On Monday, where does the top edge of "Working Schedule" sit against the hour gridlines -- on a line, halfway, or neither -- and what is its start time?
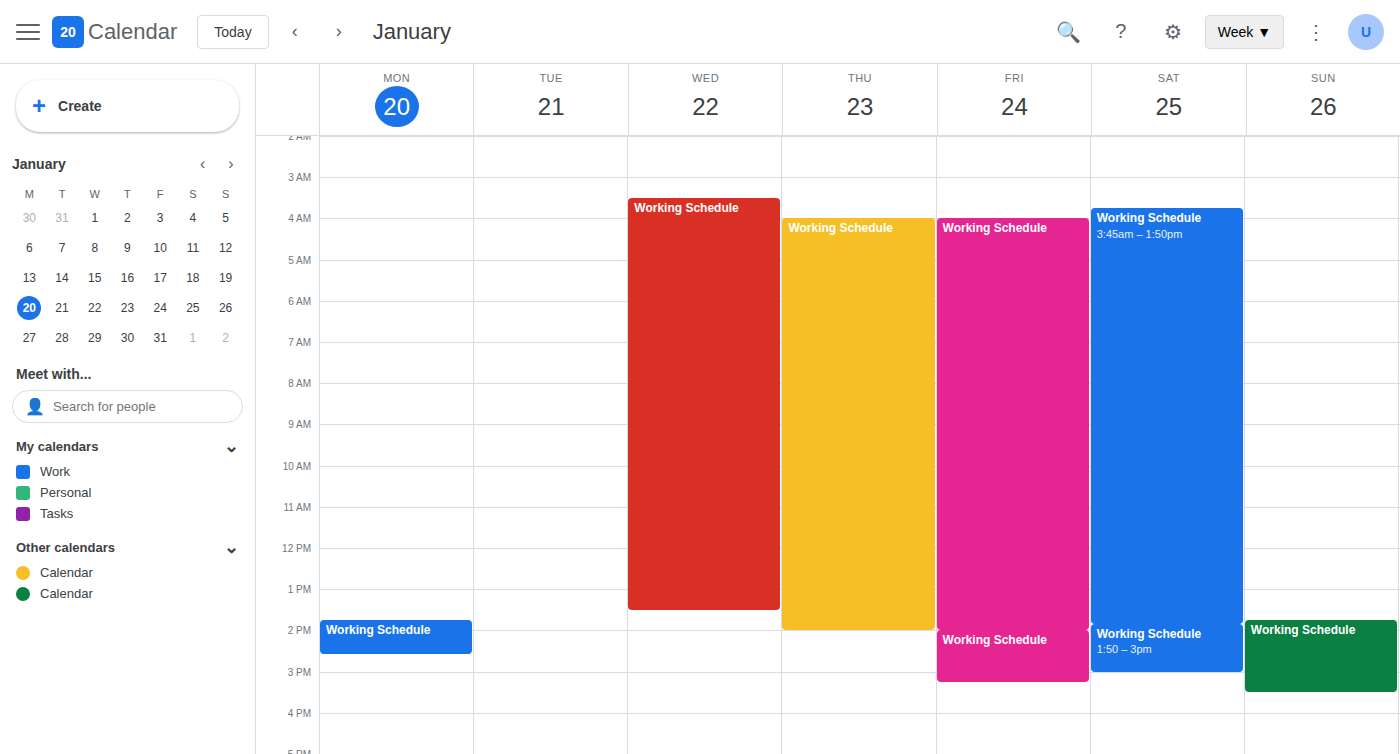
1:45 PM -- neither: three quarters of the way from the 1 PM line to the 2 PM line.